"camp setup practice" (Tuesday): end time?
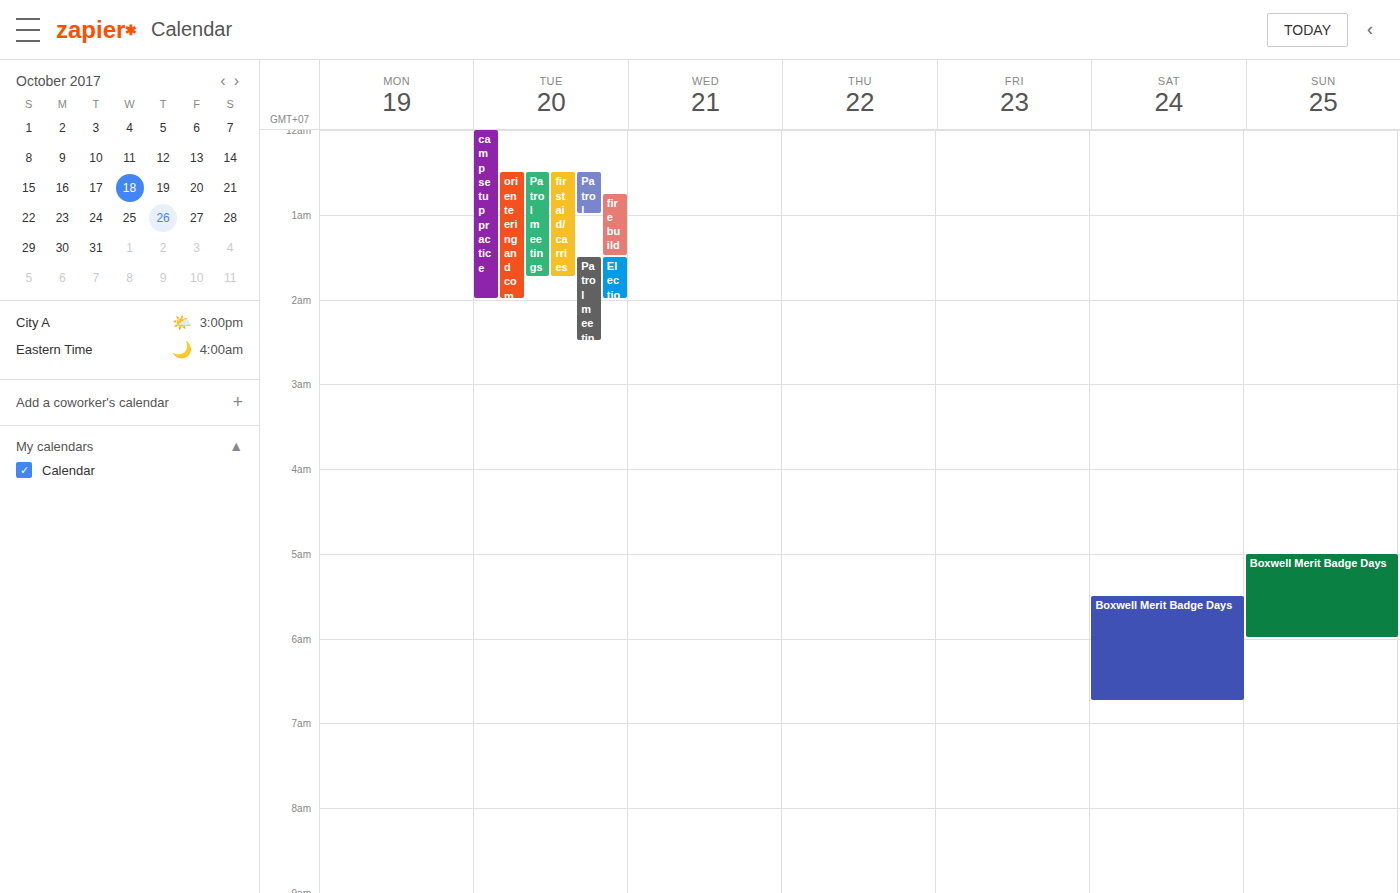
2:00 AM